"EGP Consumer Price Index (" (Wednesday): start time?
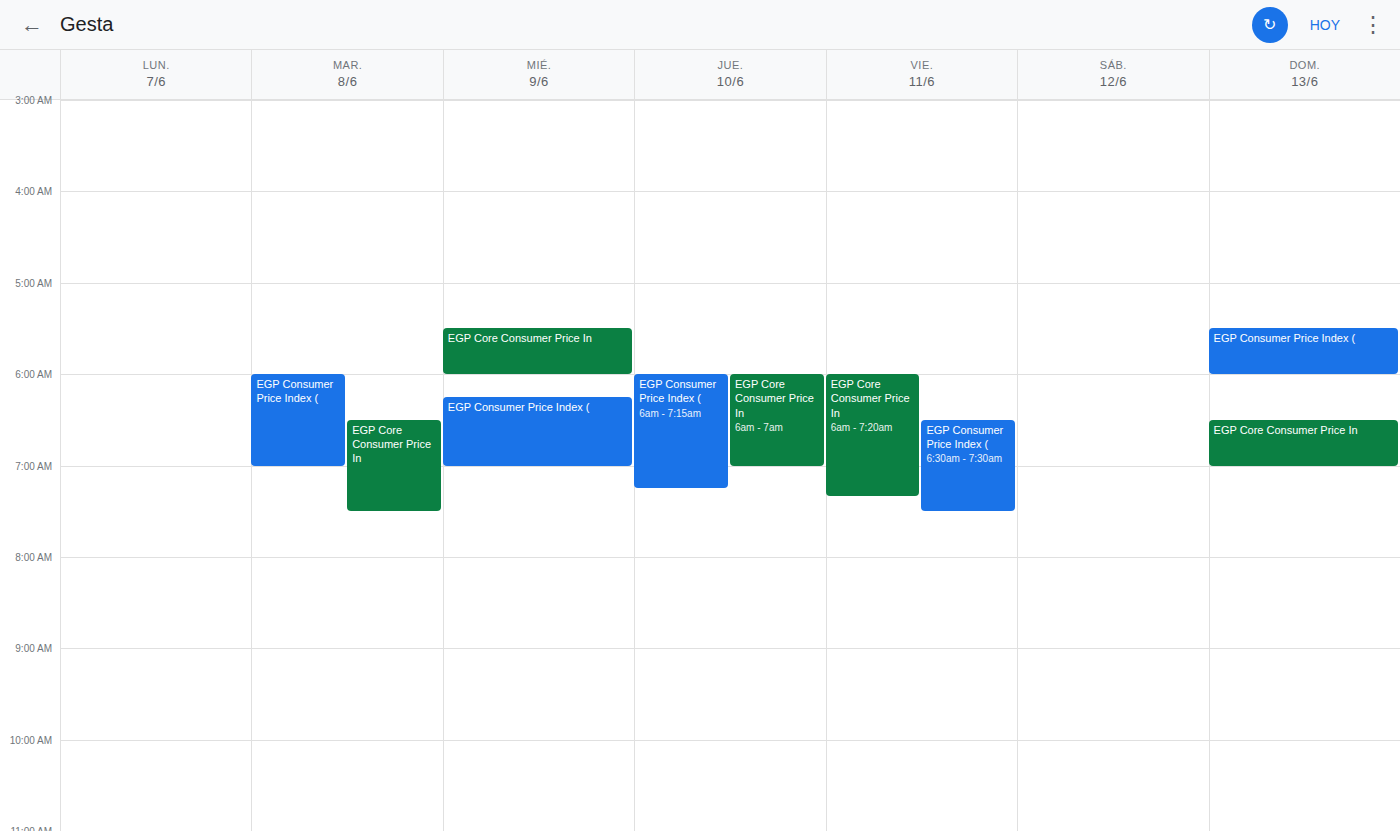
6:15 AM